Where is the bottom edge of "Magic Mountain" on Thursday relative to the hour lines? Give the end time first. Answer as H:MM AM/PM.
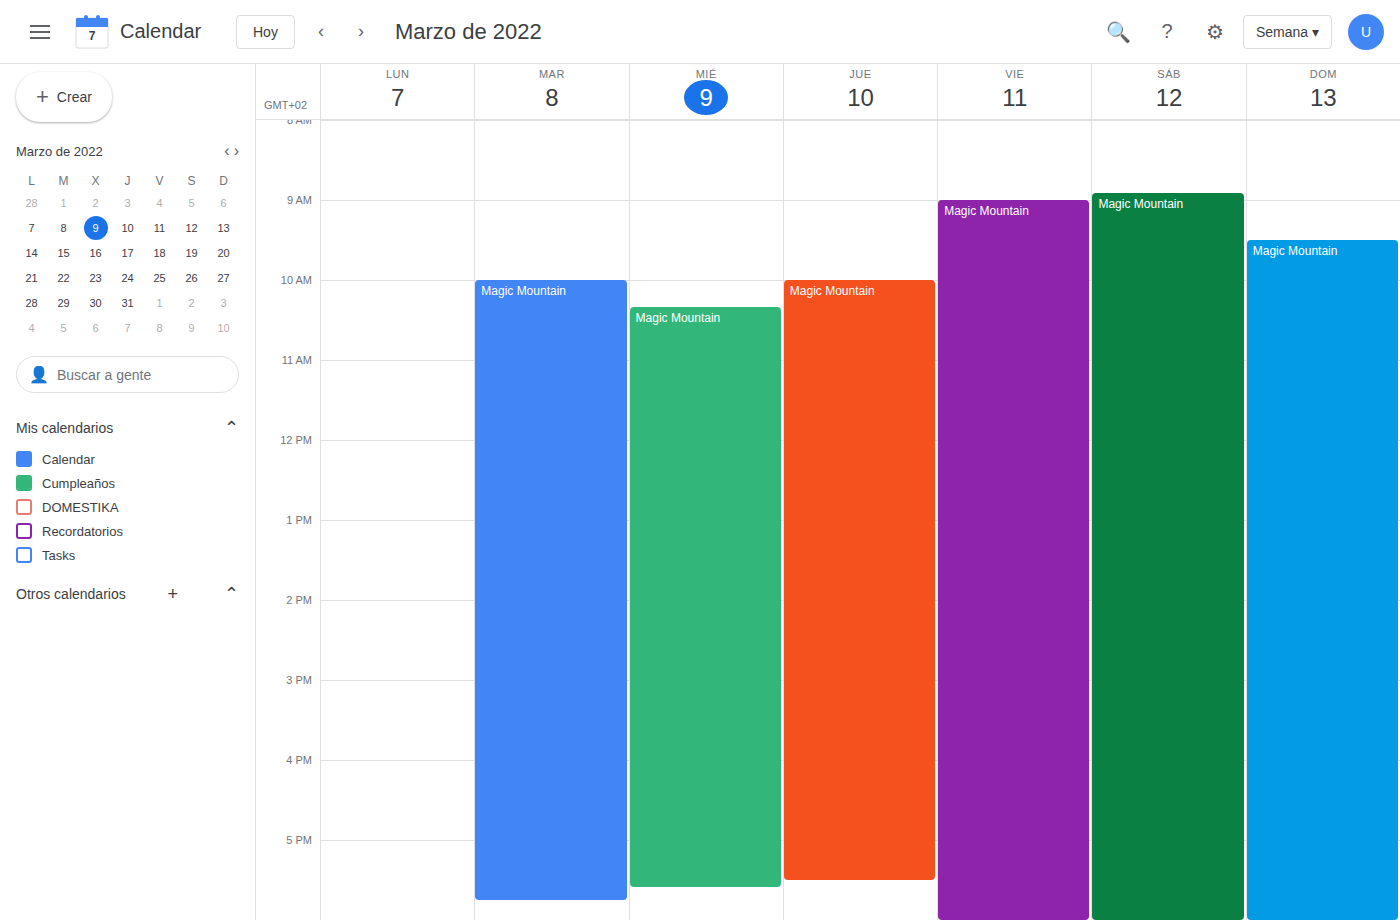
5:30 PM -- halfway between the 5 PM and 6 PM lines.